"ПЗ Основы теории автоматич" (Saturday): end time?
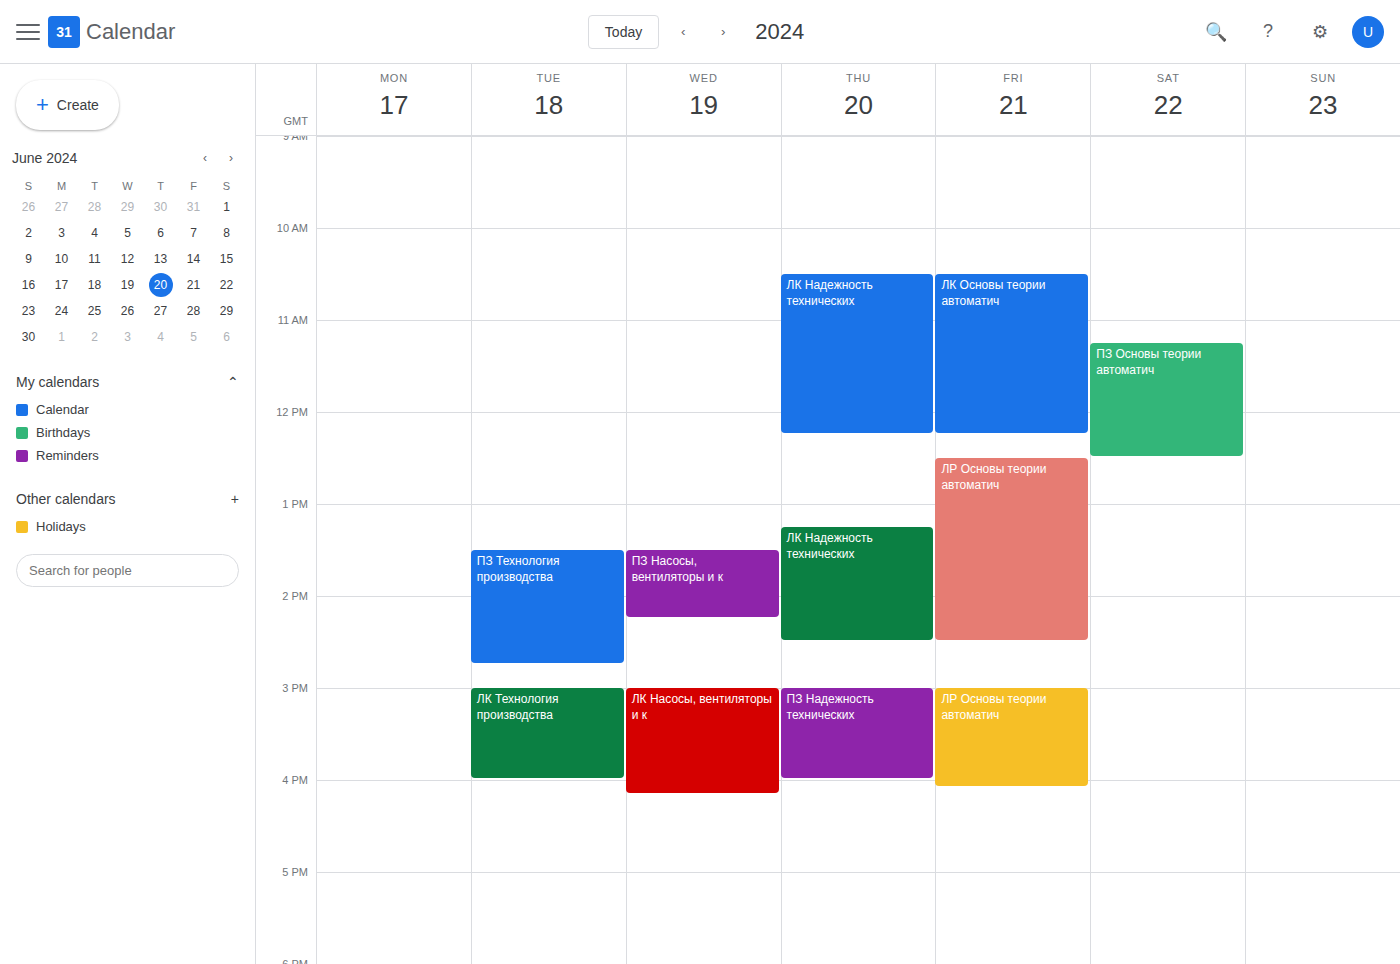
12:30